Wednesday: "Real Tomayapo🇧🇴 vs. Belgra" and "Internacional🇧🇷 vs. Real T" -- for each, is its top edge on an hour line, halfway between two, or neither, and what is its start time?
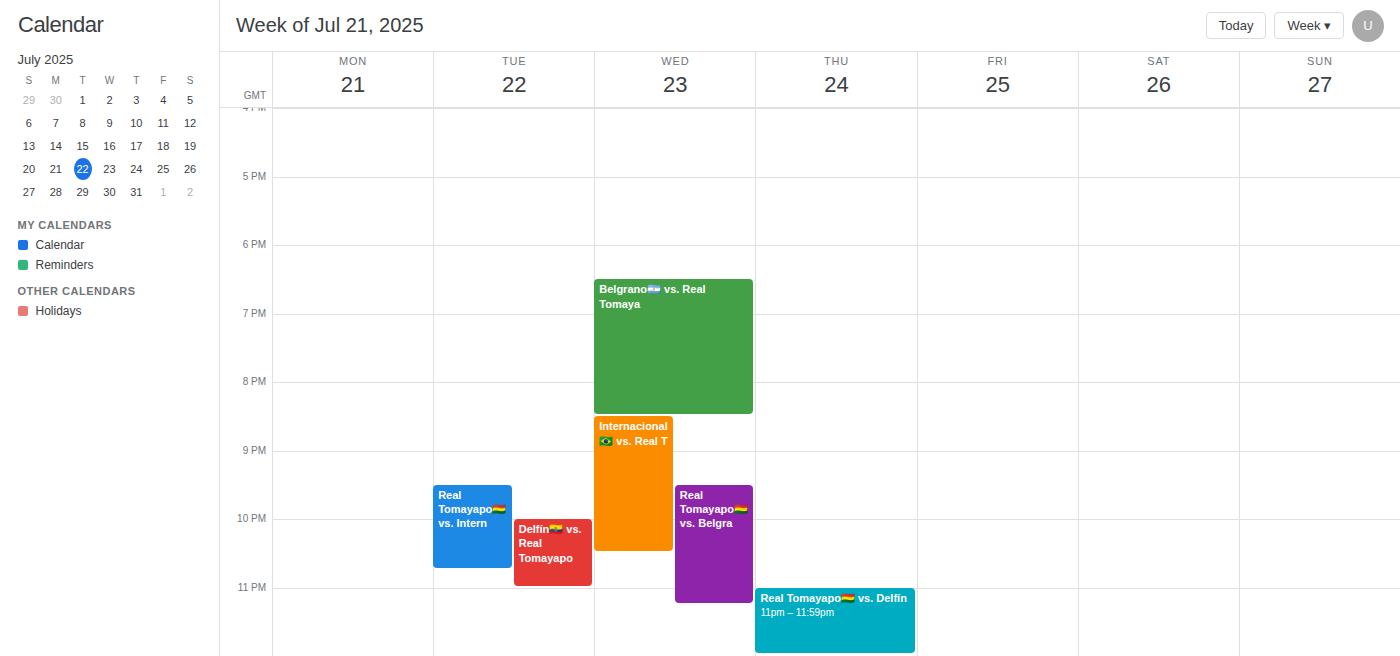
"Real Tomayapo🇧🇴 vs. Belgra": 9:30 PM, halfway between the 9 PM and 10 PM lines. "Internacional🇧🇷 vs. Real T": 8:30 PM, halfway between the 8 PM and 9 PM lines.